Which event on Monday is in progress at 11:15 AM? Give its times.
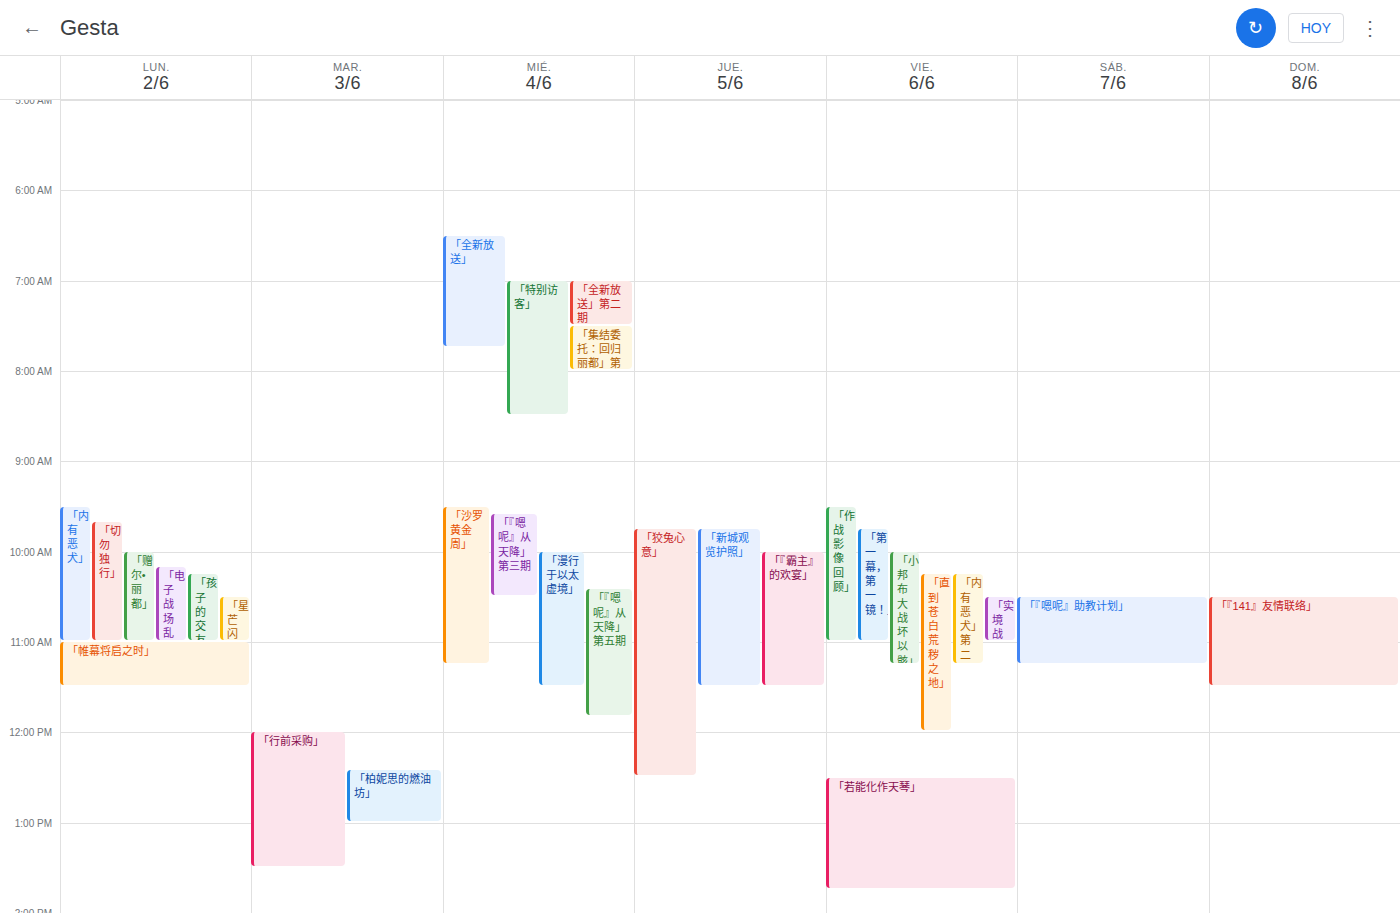
"「帷幕将启之时」", 11:00 AM to 11:30 AM